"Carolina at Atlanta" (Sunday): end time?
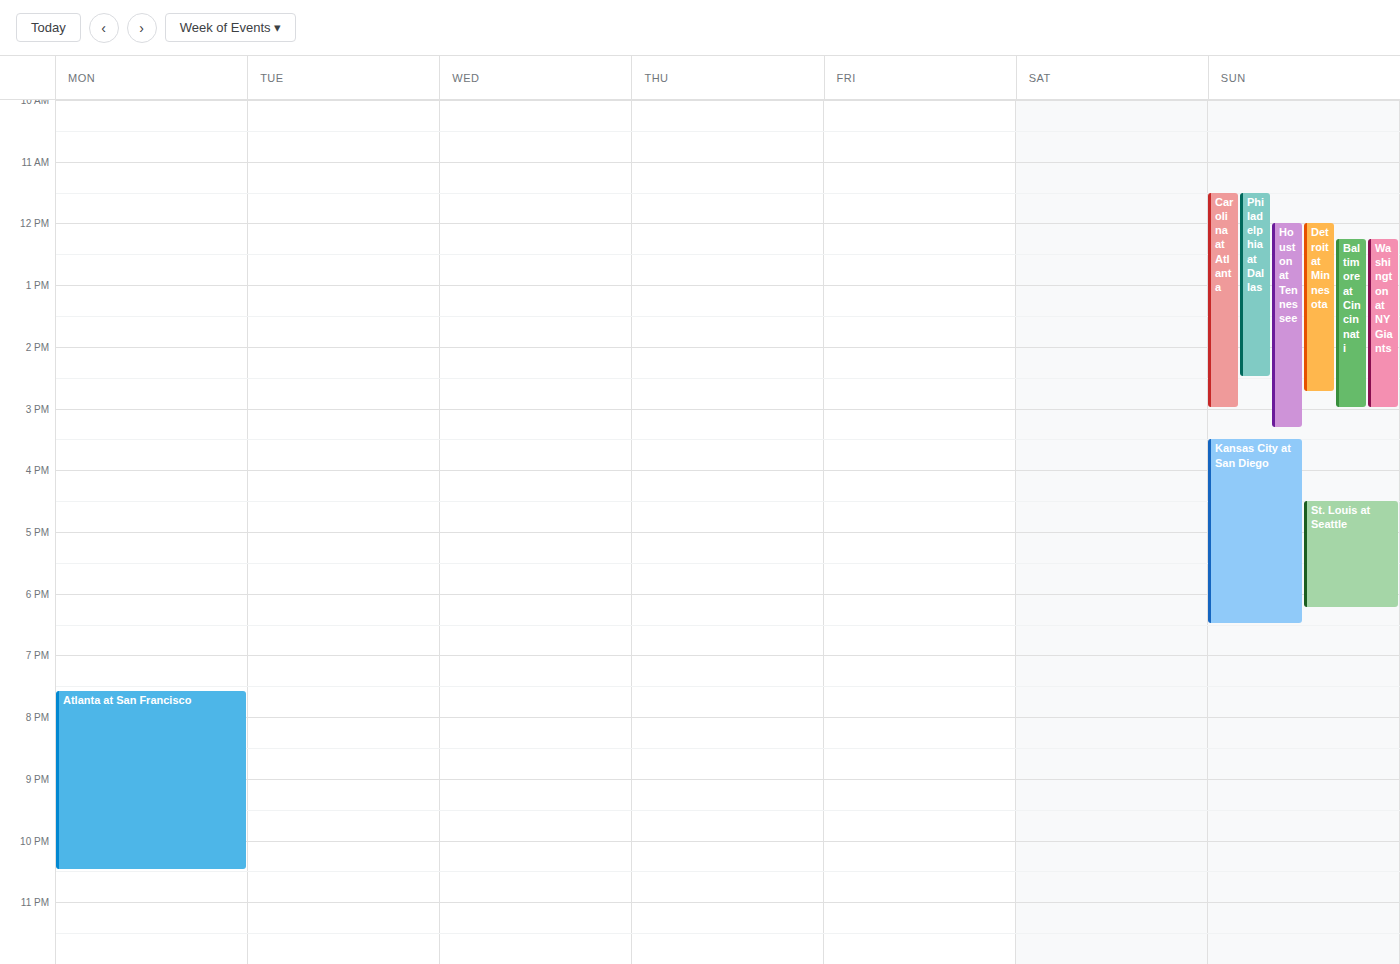
3:00 PM